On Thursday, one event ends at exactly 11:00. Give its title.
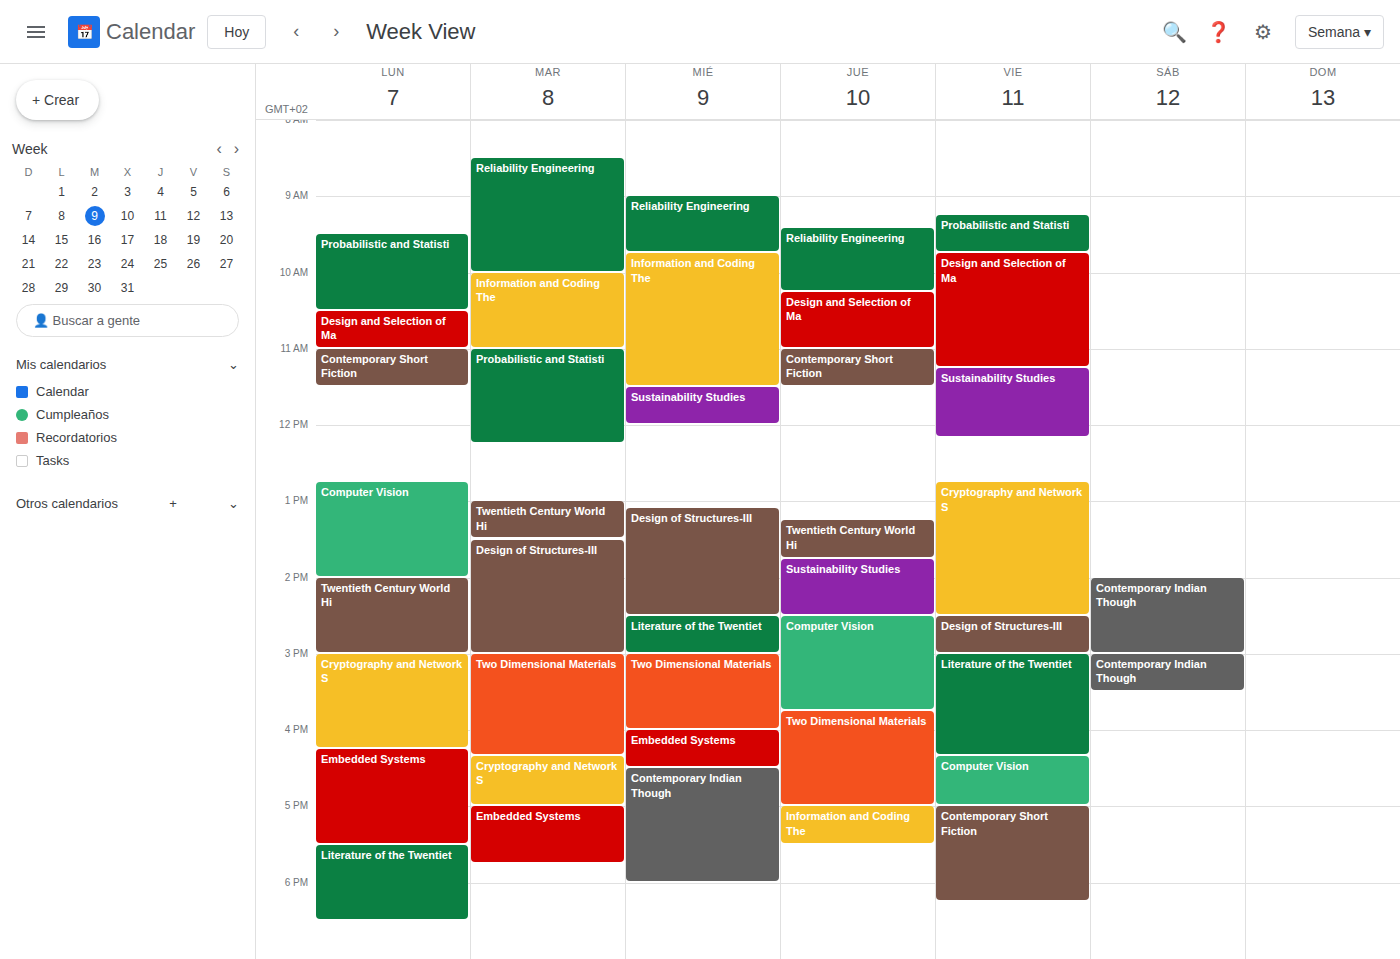
"Design and Selection of Ma"